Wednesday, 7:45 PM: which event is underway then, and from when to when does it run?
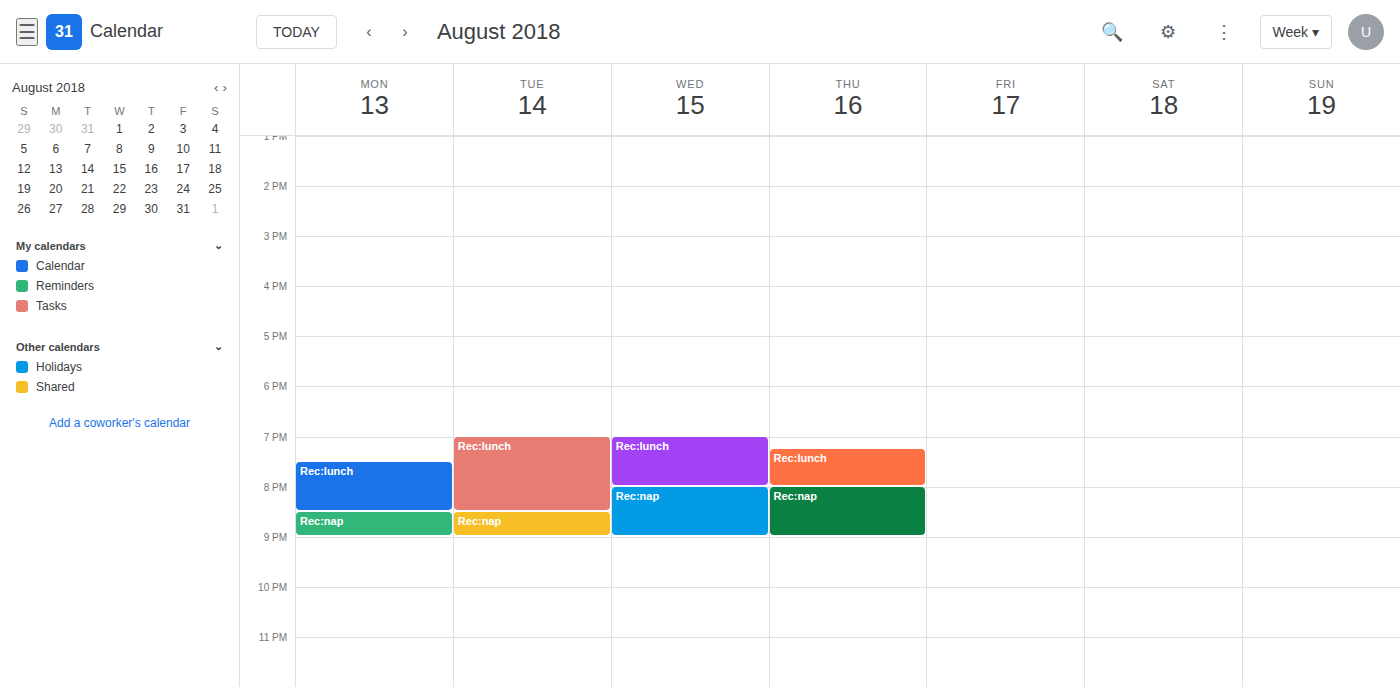
"Rec:lunch", 7:00 PM to 8:00 PM